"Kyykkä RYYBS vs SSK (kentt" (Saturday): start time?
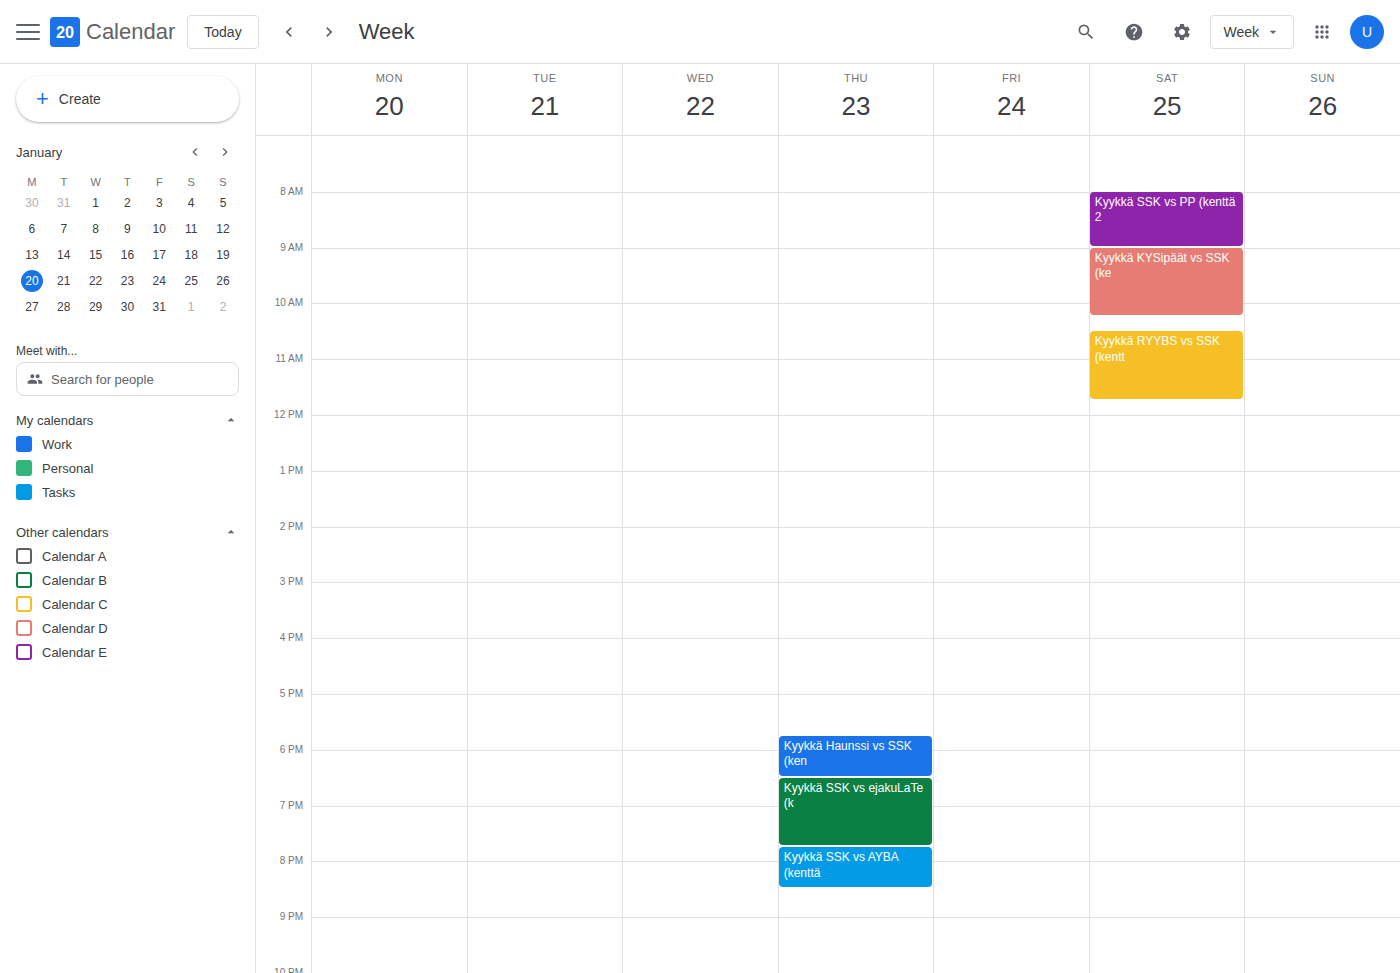
10:30 AM